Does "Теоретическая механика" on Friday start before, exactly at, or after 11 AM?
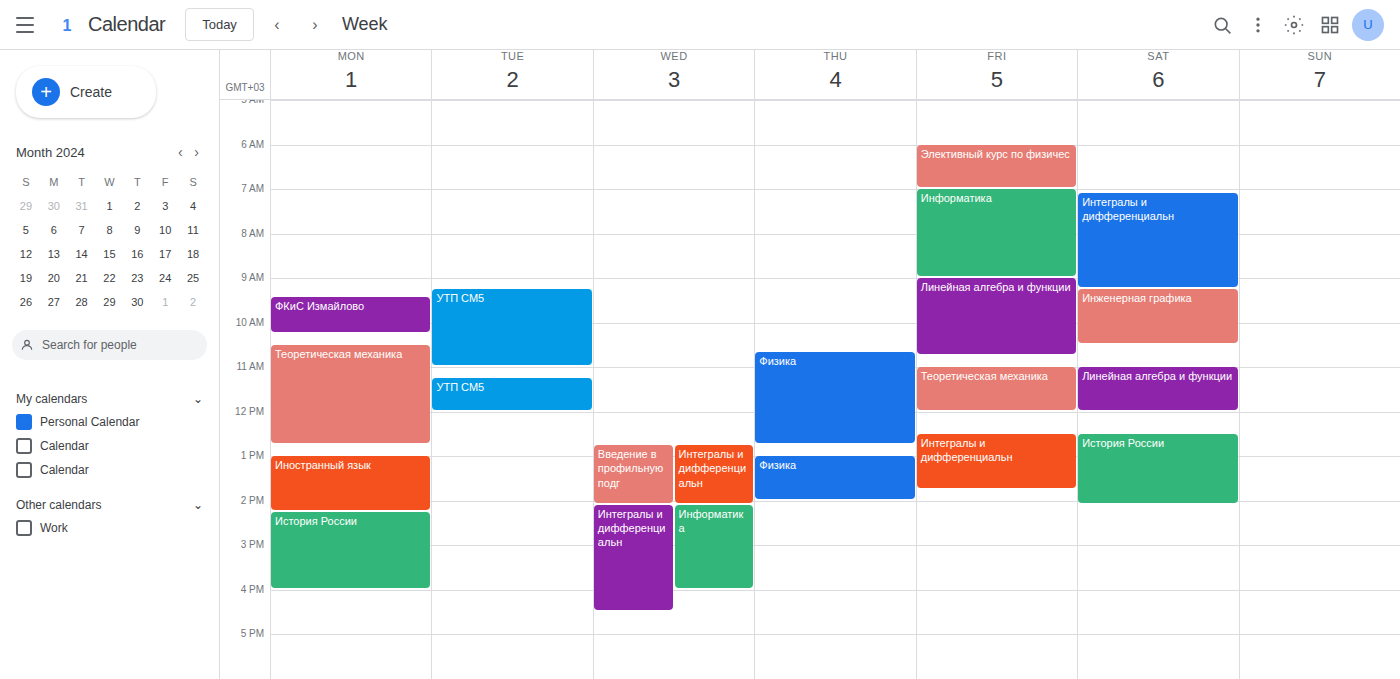
11:00 AM -- exactly at 11 AM, on the 11 AM line.